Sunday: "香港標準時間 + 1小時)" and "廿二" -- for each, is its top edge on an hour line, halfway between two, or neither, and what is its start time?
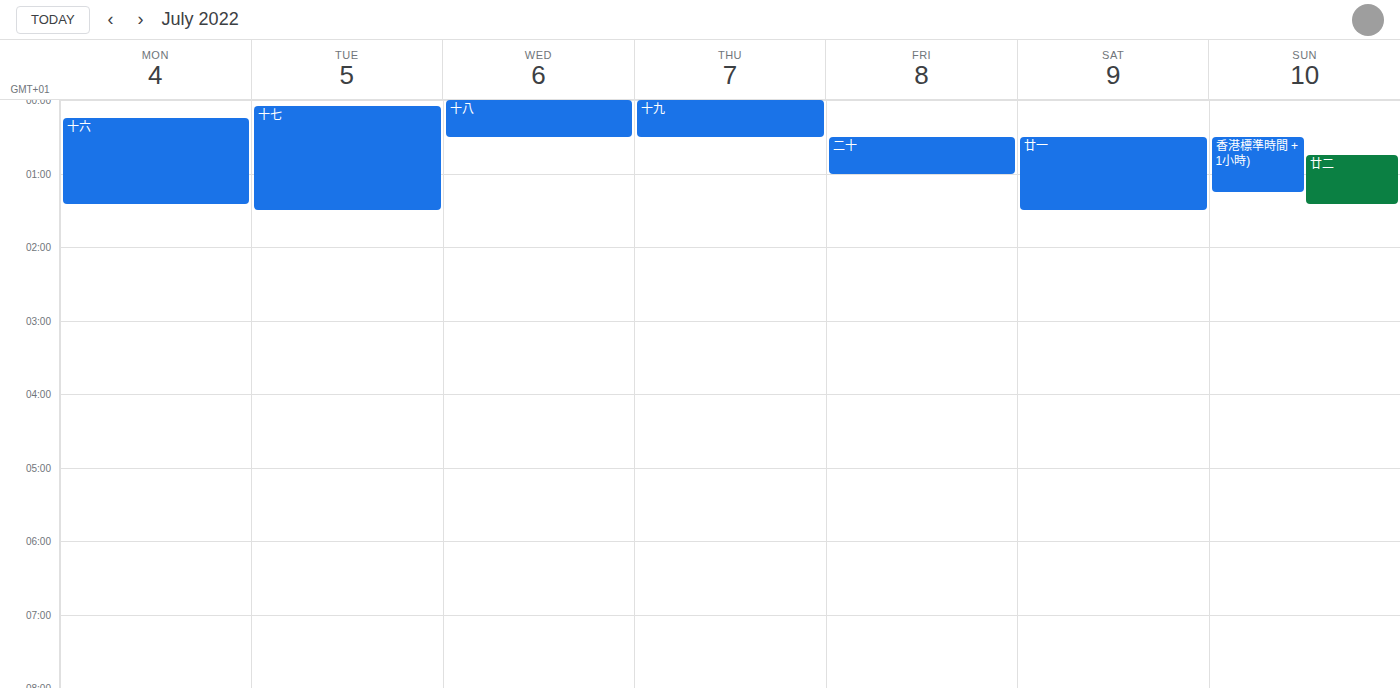
"香港標準時間 + 1小時)": 12:30 AM, halfway between the 12 AM and 1 AM lines. "廿二": 12:45 AM, neither: three quarters of the way from the 12 AM line to the 1 AM line.